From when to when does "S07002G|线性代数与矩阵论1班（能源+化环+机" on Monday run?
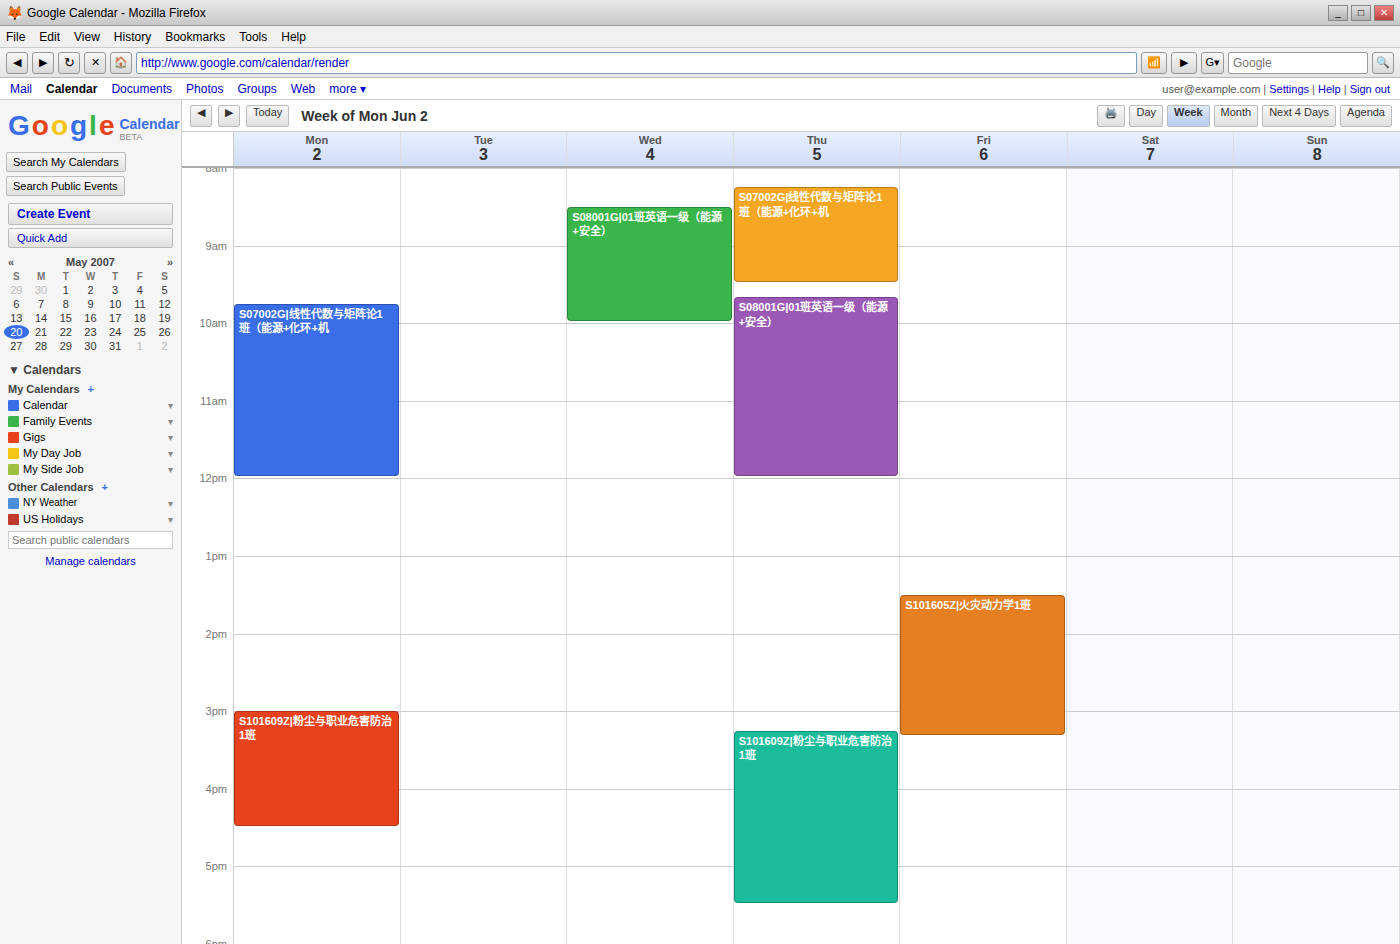
9:45 AM to 12:00 PM